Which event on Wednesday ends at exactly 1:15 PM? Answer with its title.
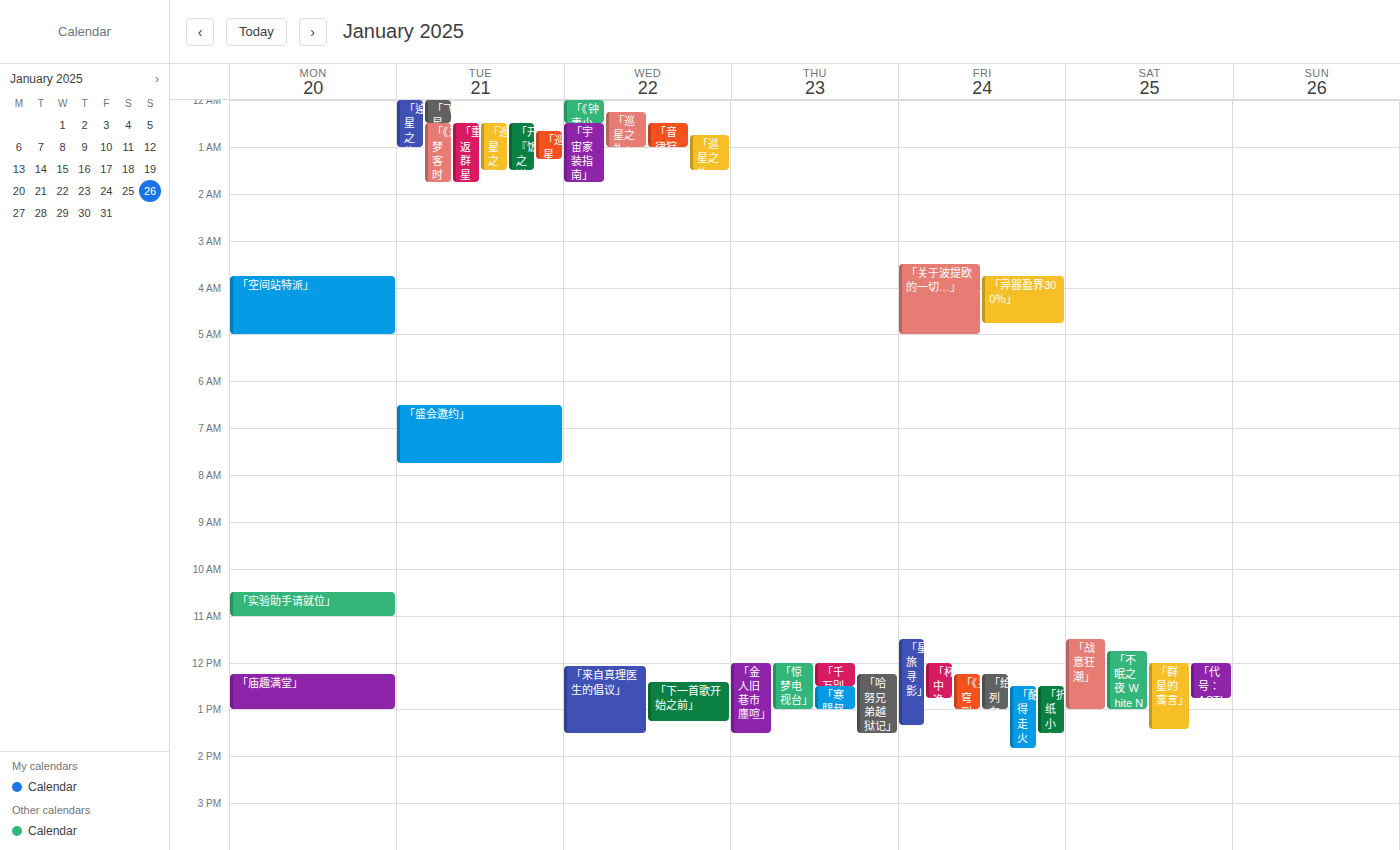
"「下一首歌开始之前」"